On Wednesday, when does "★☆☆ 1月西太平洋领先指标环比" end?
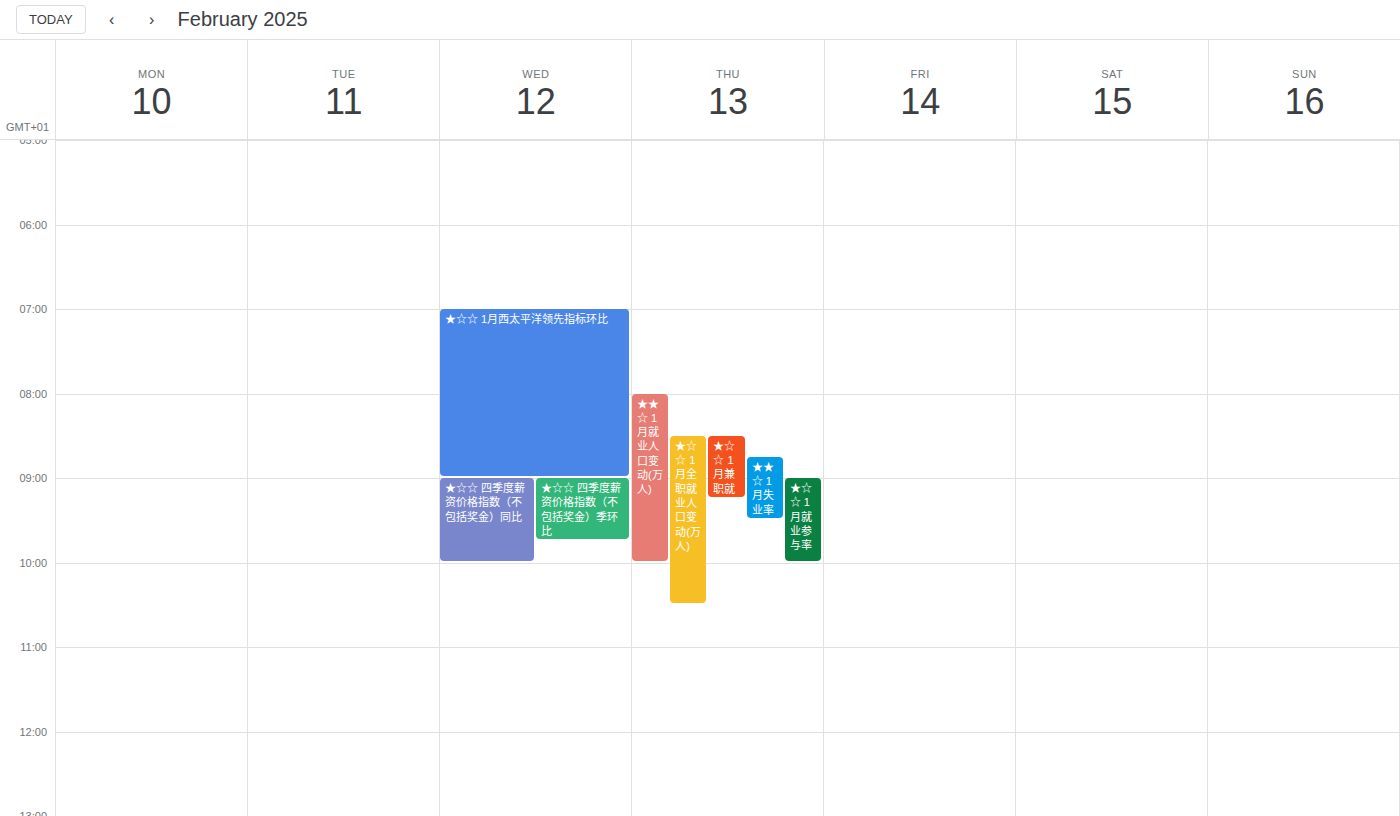
9:00 AM